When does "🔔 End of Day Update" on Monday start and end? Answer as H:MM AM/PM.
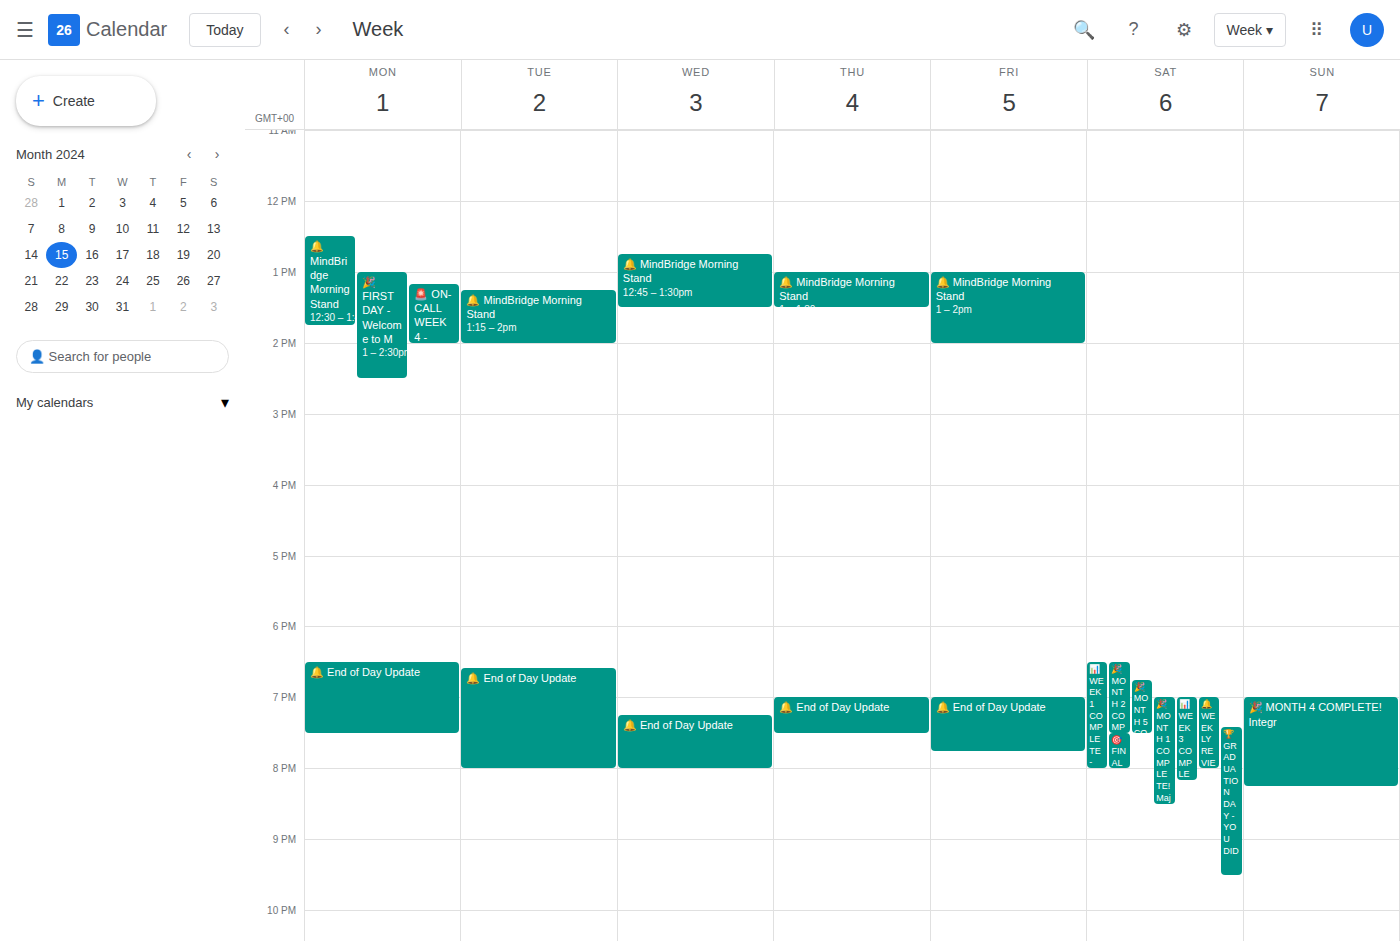
6:30 PM to 7:30 PM